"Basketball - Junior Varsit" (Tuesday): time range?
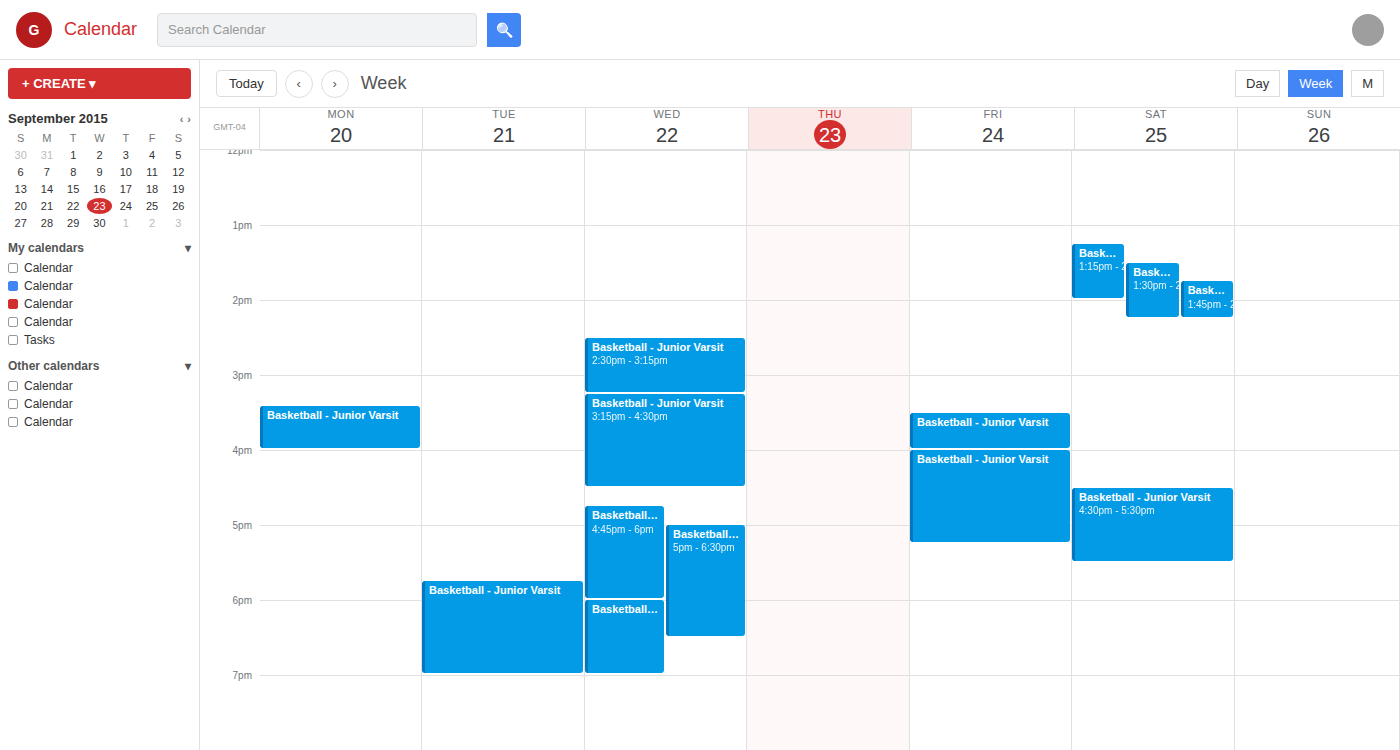
5:45 PM to 7:00 PM